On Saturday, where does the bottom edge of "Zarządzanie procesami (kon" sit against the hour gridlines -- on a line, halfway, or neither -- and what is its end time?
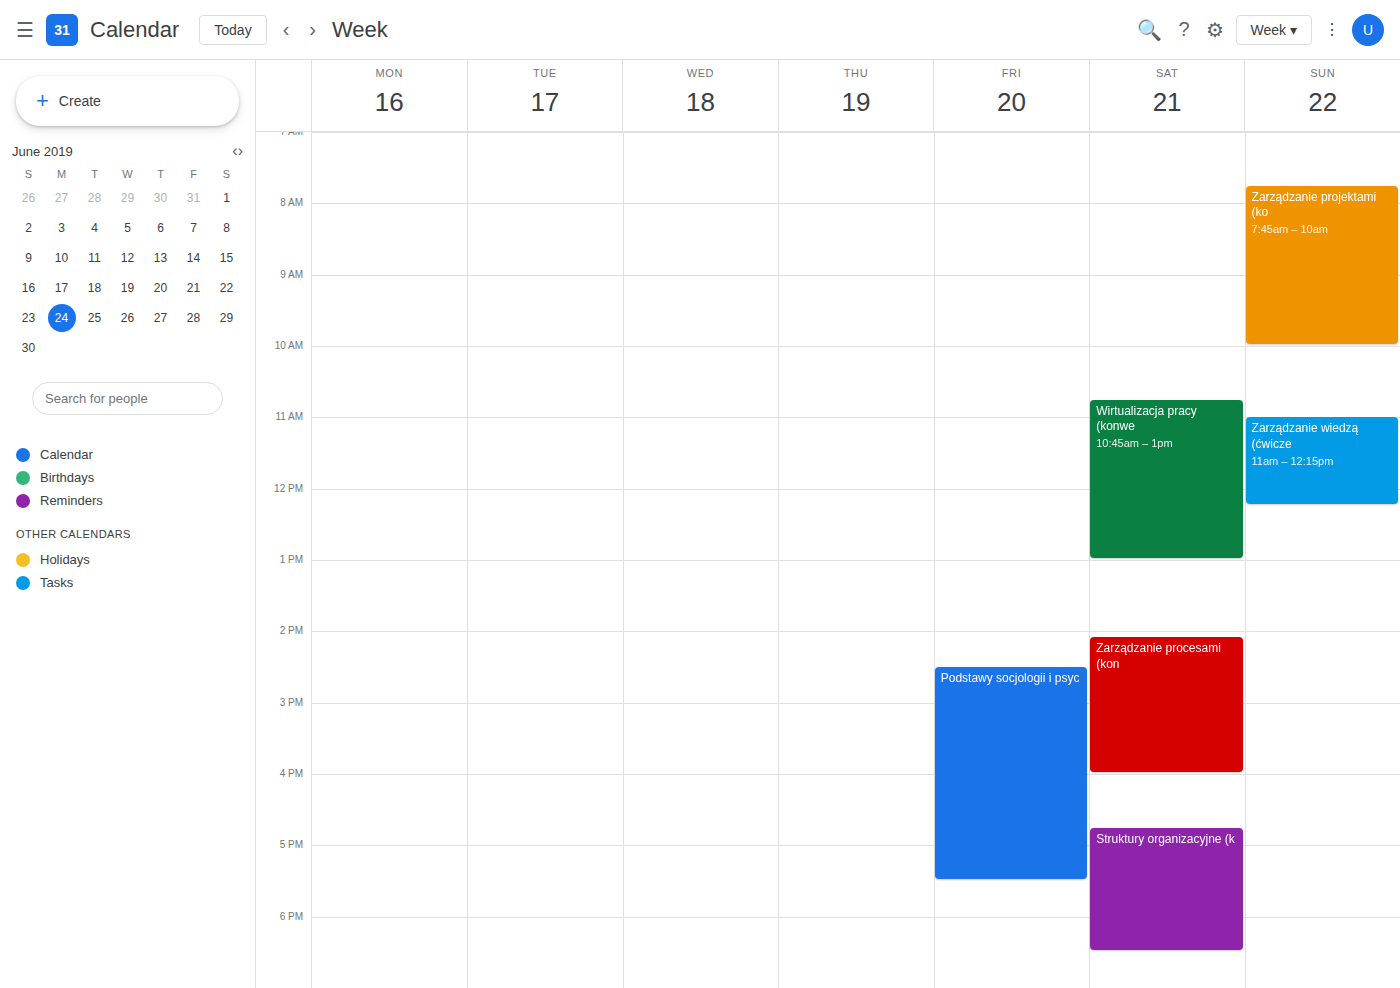
4:00 PM -- exactly on the 4 PM line.